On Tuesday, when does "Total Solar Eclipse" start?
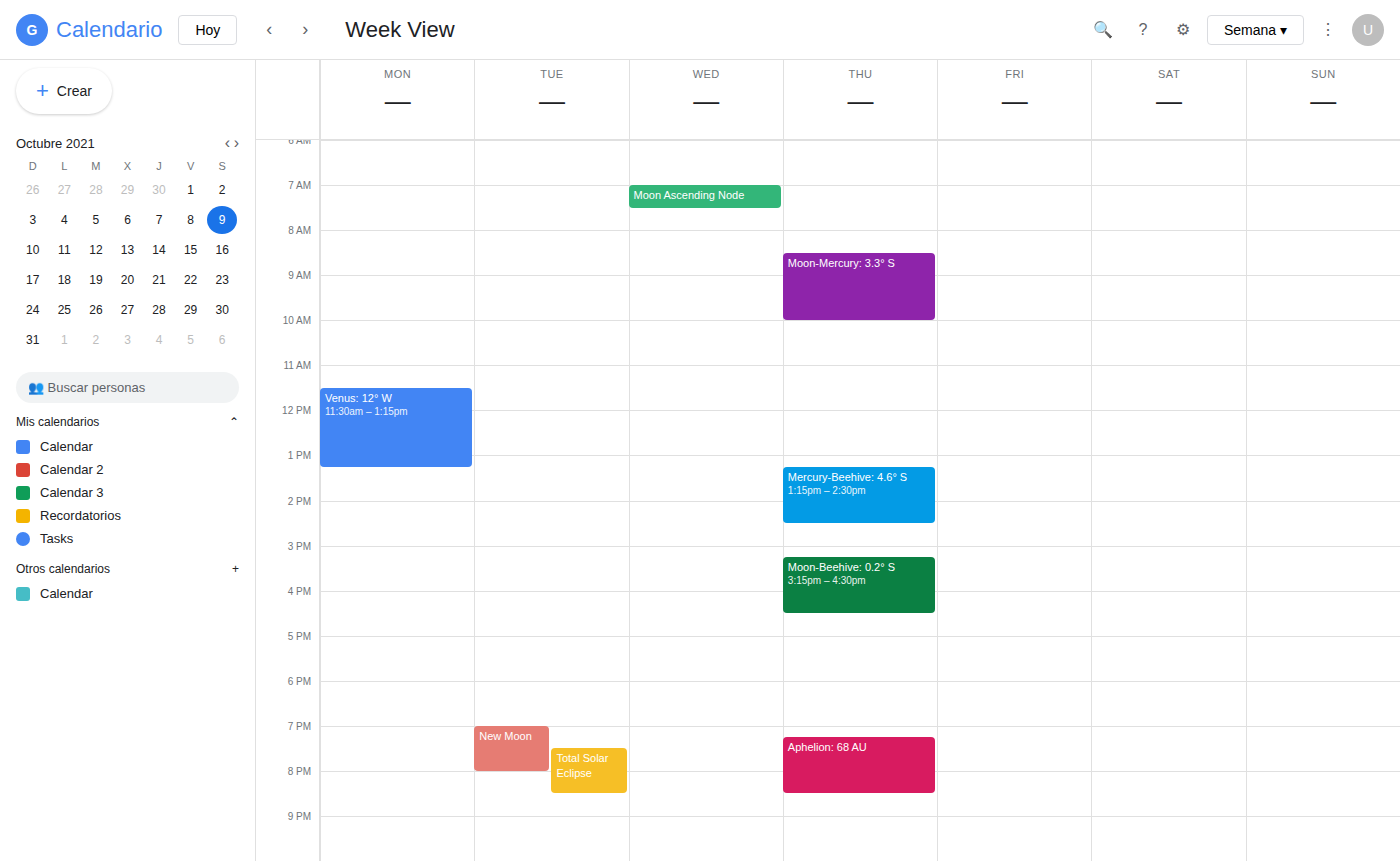
19:30